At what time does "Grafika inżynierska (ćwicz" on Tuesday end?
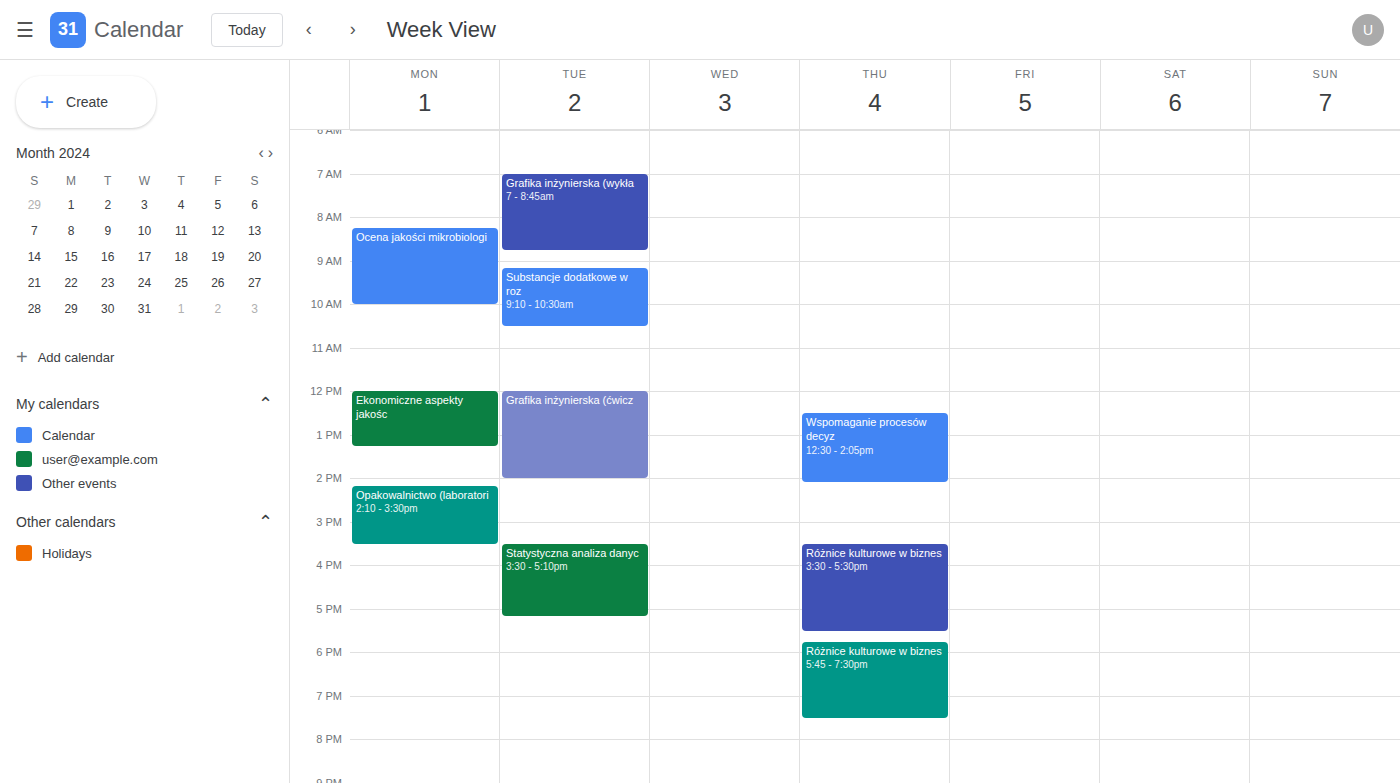
2:00 PM